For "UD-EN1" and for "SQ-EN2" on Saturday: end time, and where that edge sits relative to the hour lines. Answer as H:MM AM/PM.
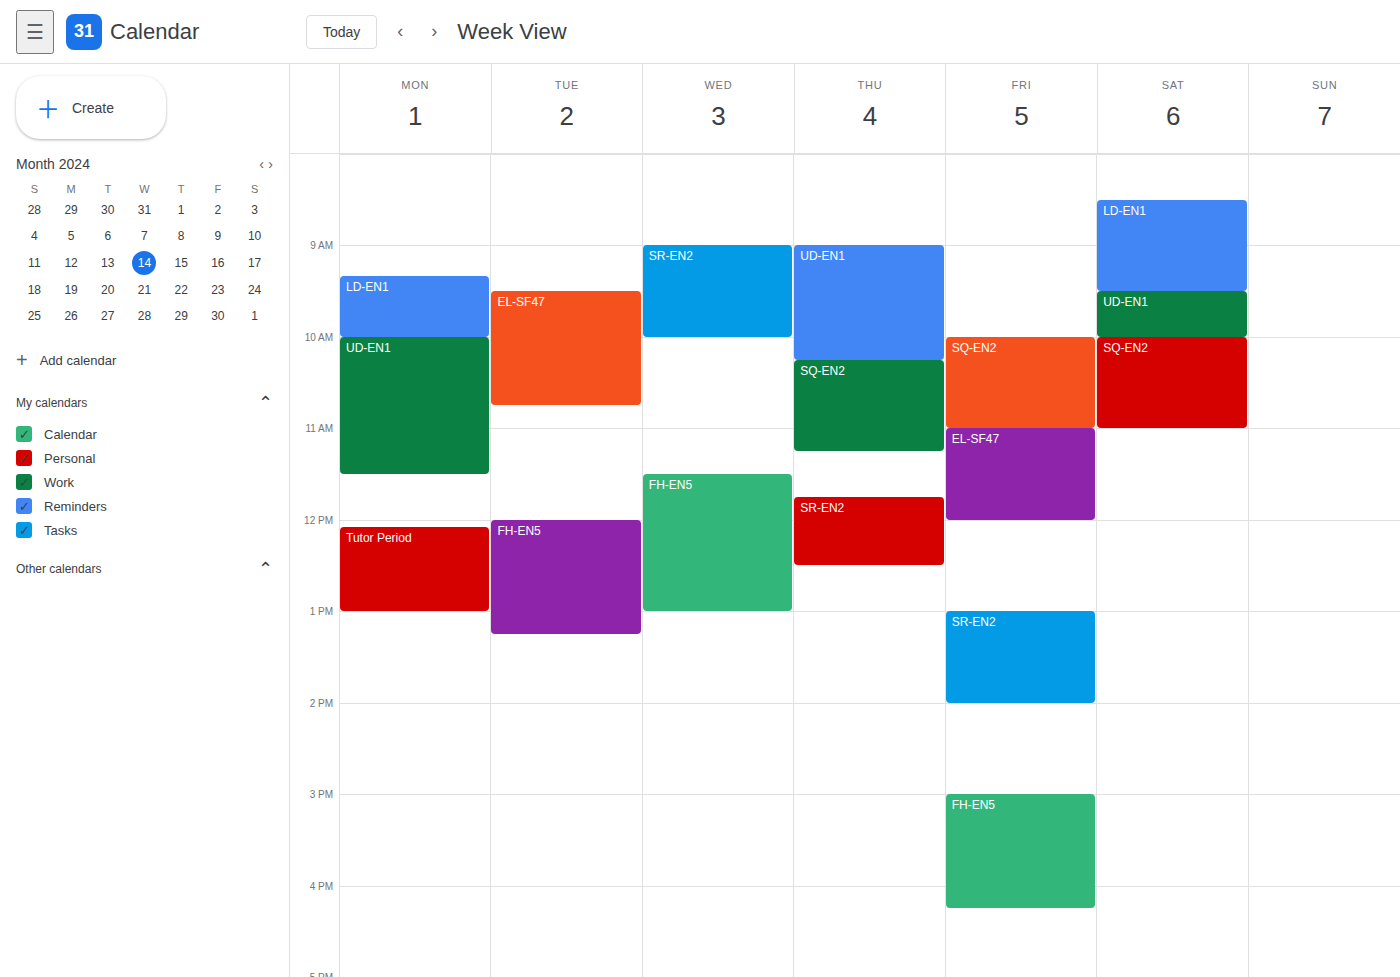
"UD-EN1": 10:00 AM, exactly on the 10 AM line. "SQ-EN2": 11:00 AM, exactly on the 11 AM line.